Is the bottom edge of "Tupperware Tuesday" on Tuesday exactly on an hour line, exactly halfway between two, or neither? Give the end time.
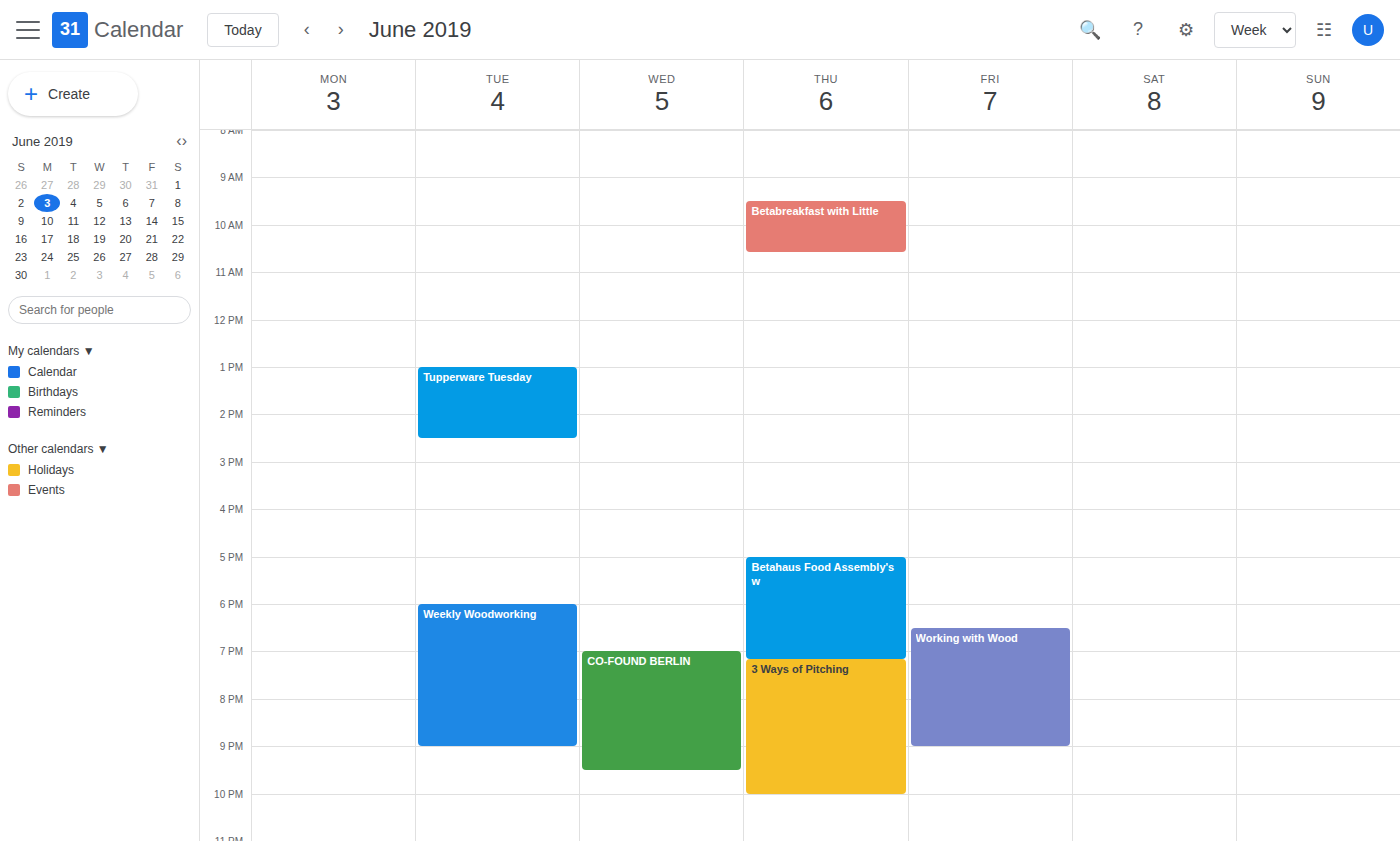
2:30 PM -- halfway between the 2 PM and 3 PM lines.